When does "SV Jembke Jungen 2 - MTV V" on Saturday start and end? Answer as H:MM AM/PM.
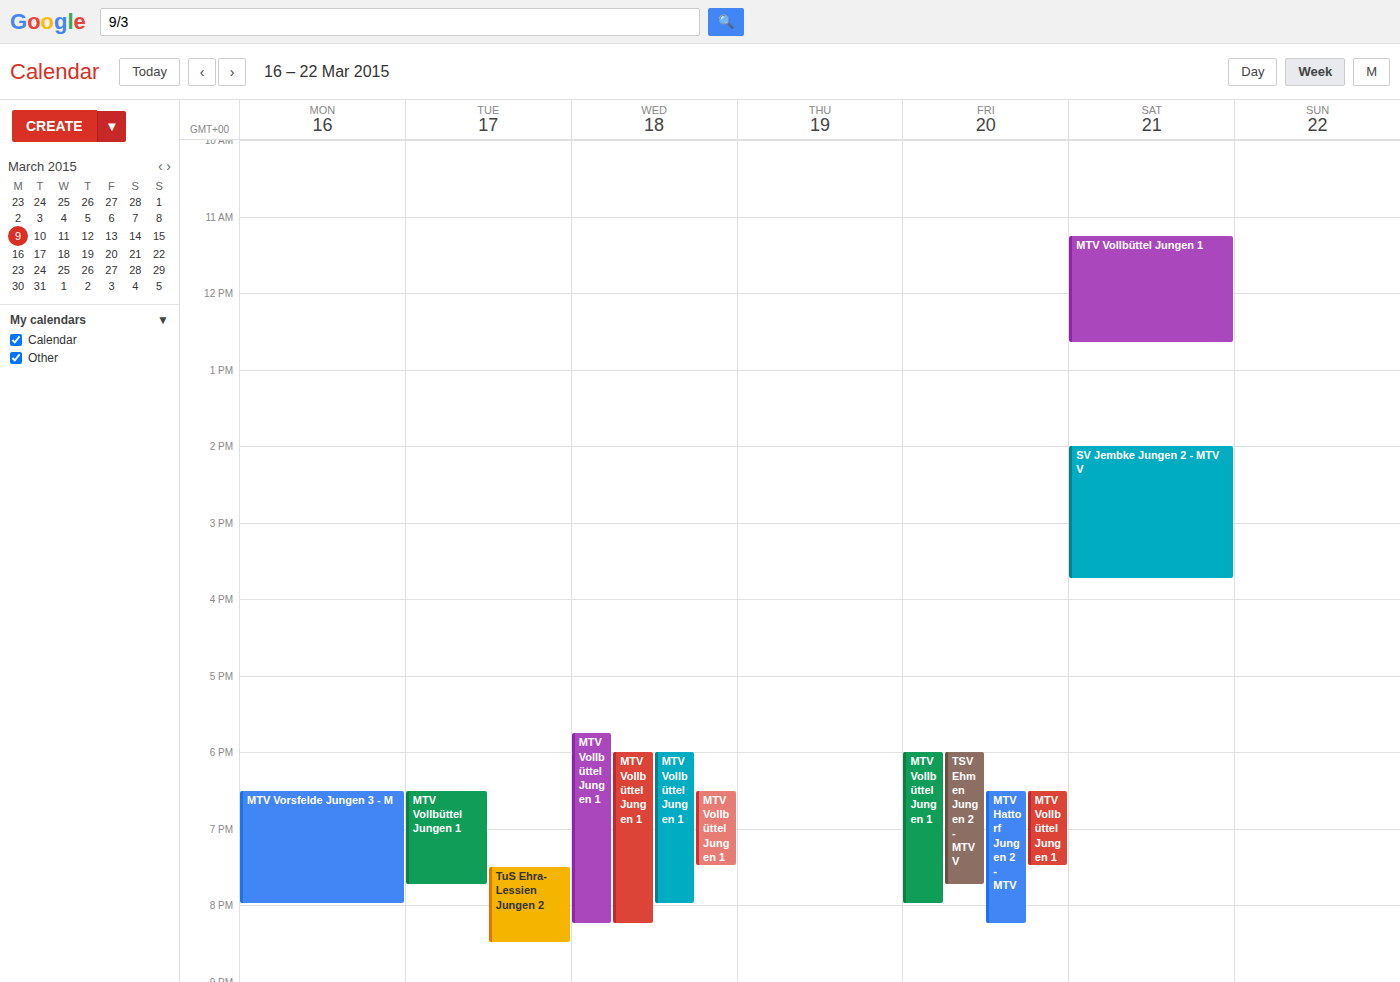
2:00 PM to 3:45 PM